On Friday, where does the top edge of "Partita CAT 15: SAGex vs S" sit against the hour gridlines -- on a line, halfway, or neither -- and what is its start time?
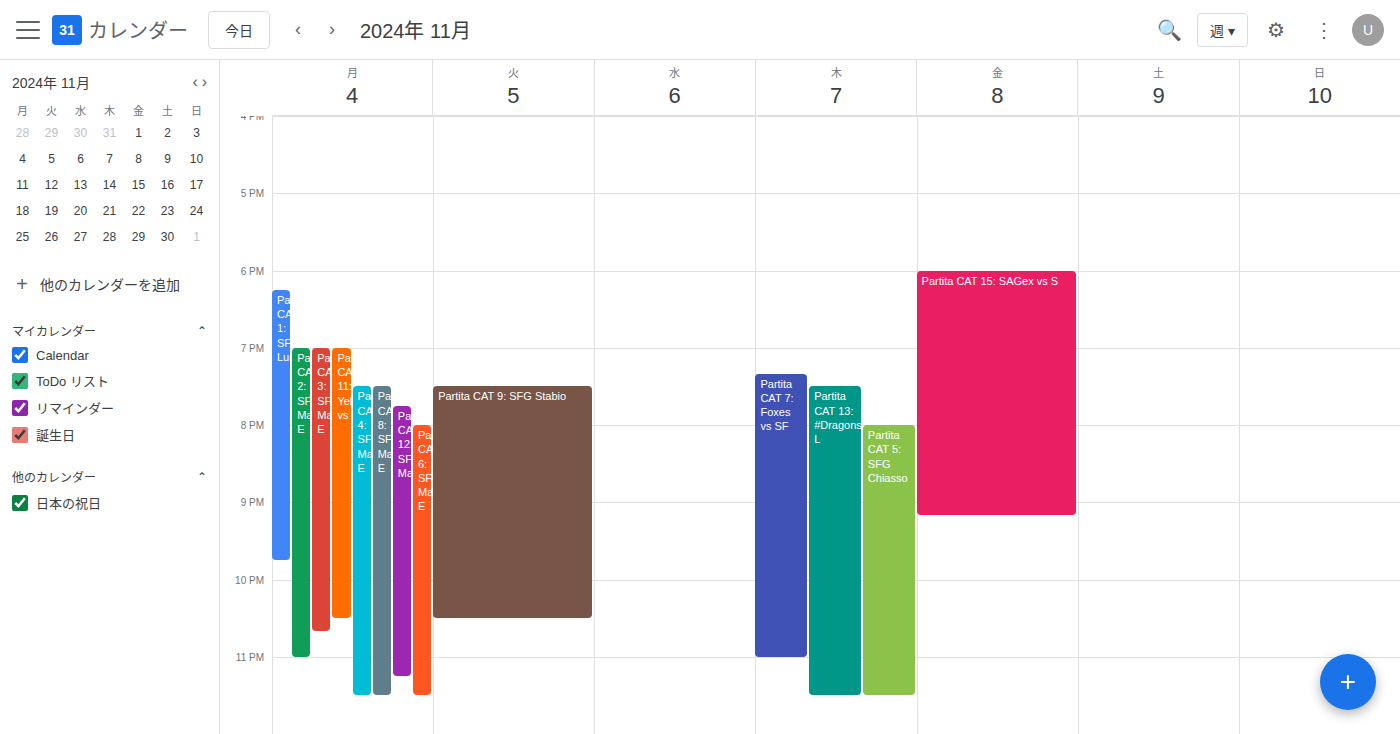
6:00 PM -- exactly on the 6 PM line.